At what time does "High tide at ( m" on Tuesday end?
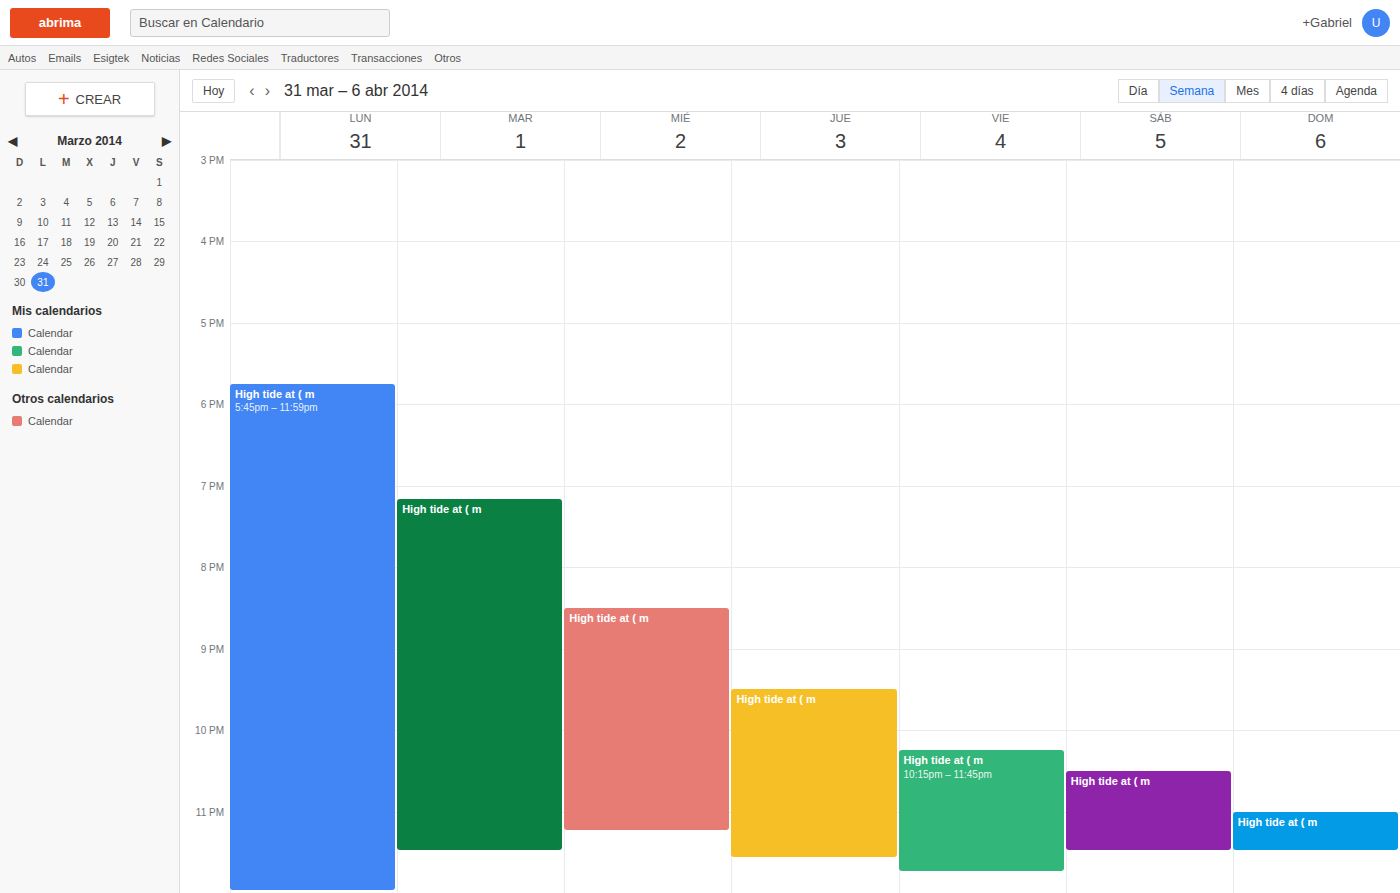
11:30 PM